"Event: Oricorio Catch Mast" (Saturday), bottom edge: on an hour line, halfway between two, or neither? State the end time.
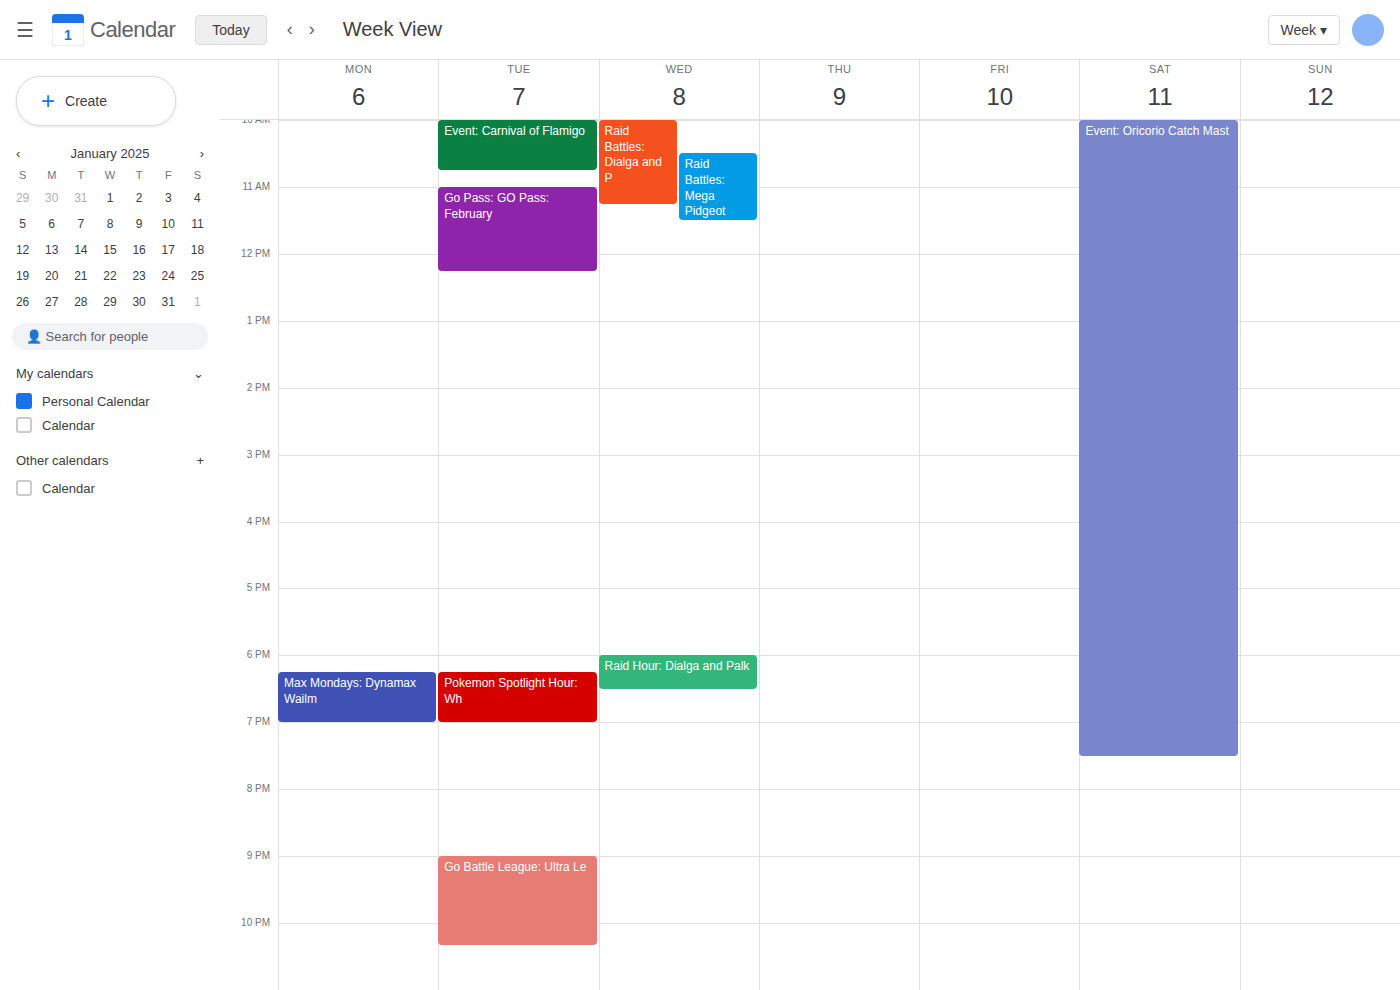
7:30 PM -- halfway between the 7 PM and 8 PM lines.